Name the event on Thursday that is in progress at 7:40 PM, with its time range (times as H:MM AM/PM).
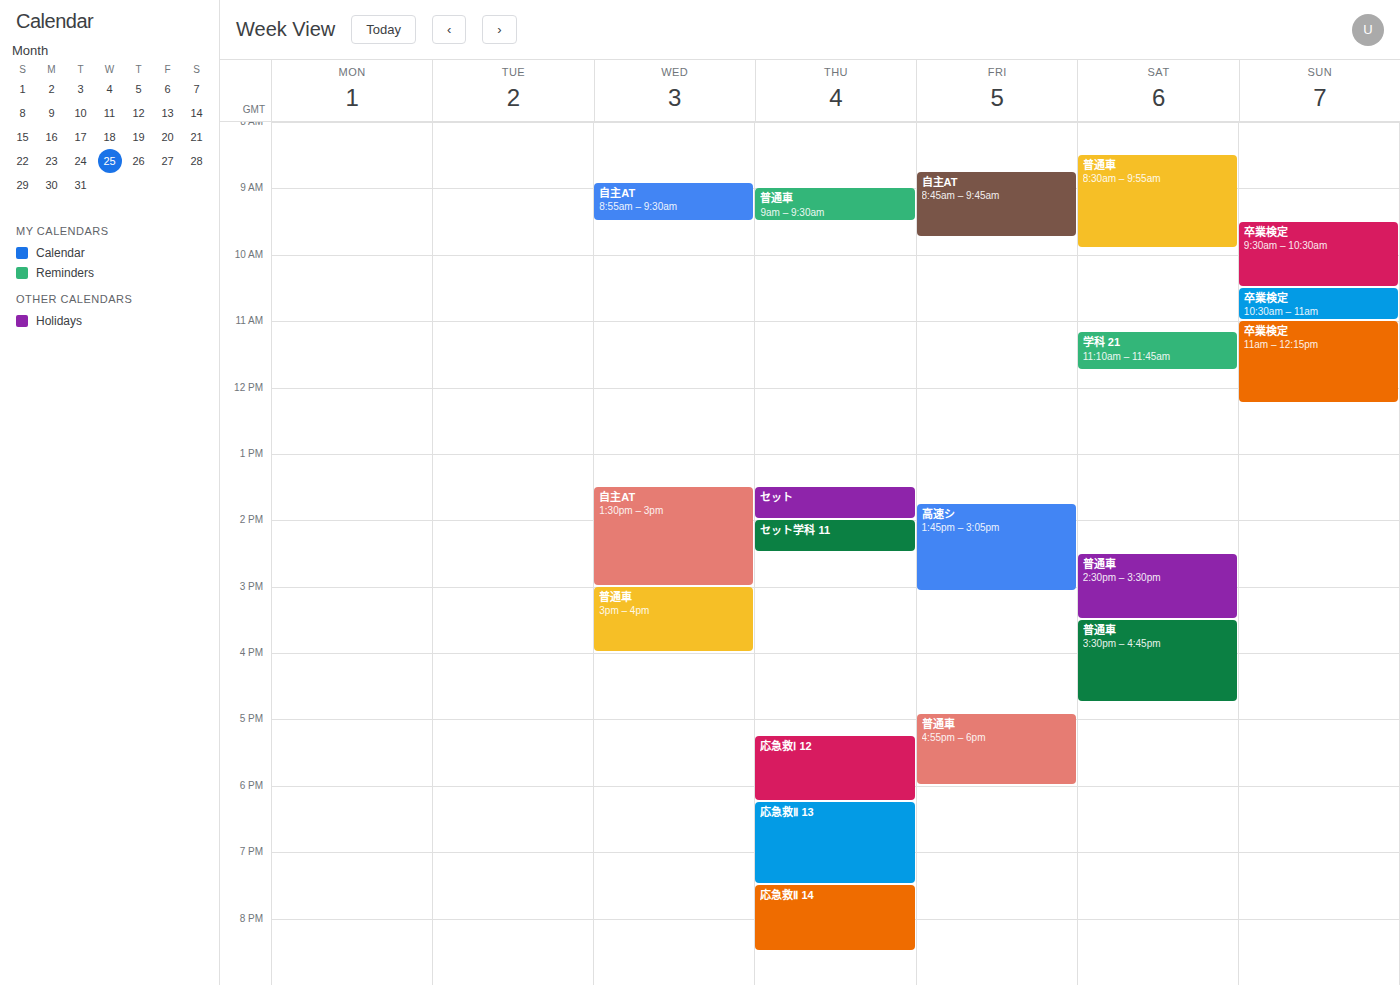
"応急救Ⅱ 14", 7:30 PM to 8:30 PM